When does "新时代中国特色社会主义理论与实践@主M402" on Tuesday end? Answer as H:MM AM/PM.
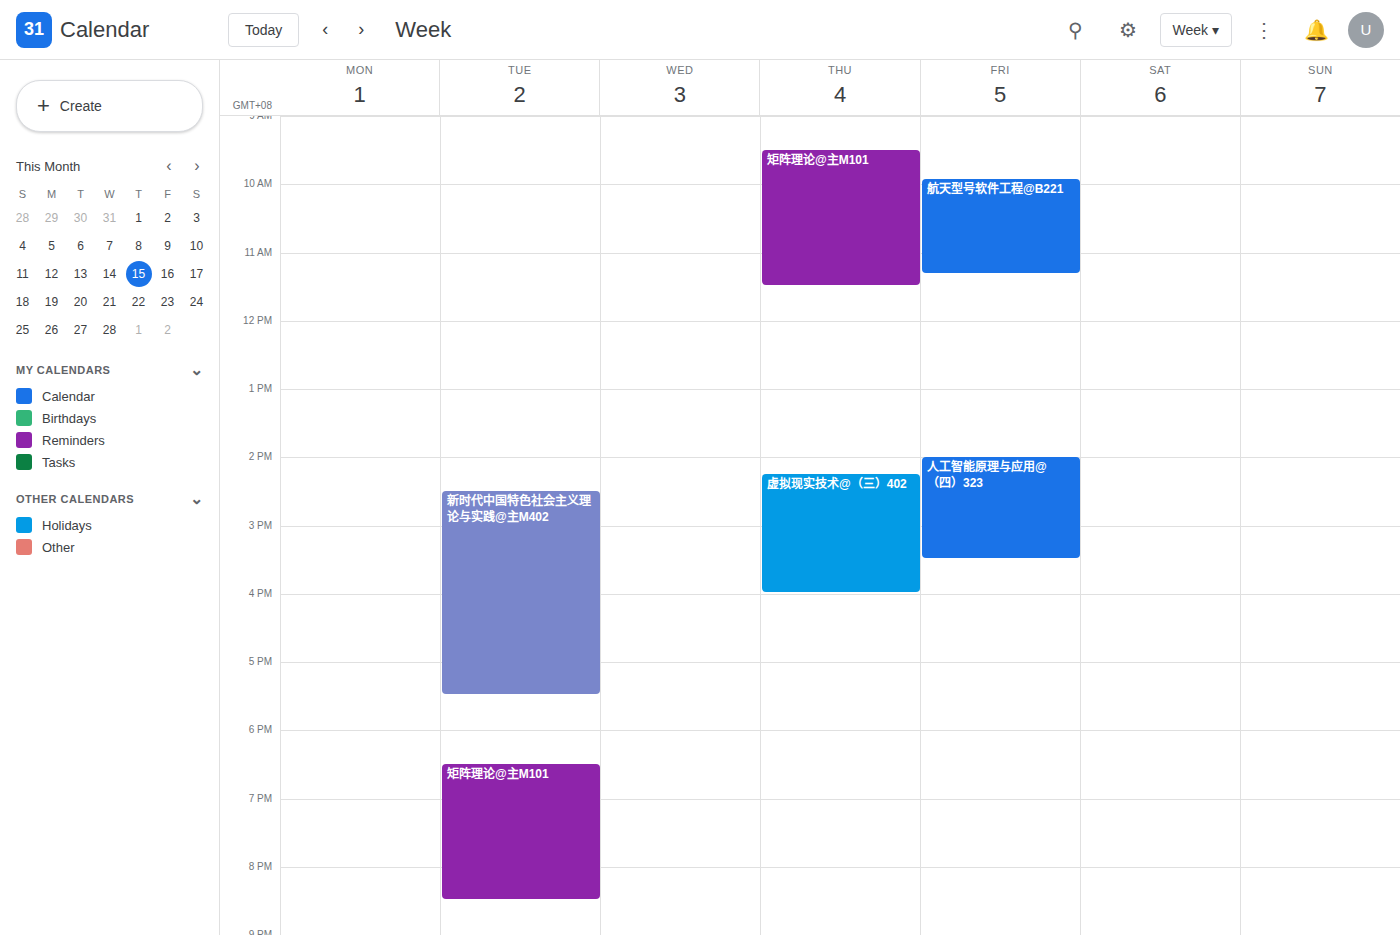
5:30 PM